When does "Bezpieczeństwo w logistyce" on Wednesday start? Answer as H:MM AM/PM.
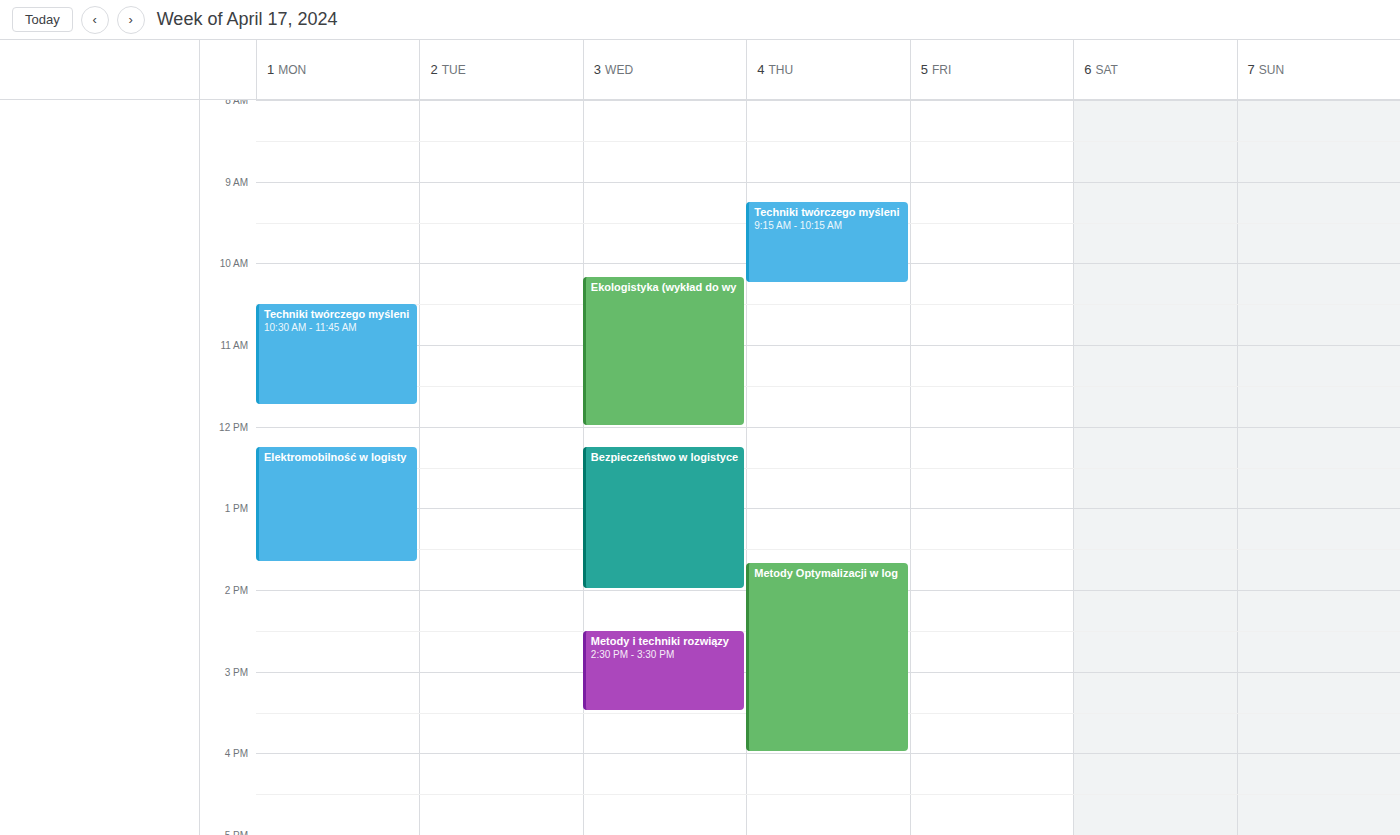
12:15 PM